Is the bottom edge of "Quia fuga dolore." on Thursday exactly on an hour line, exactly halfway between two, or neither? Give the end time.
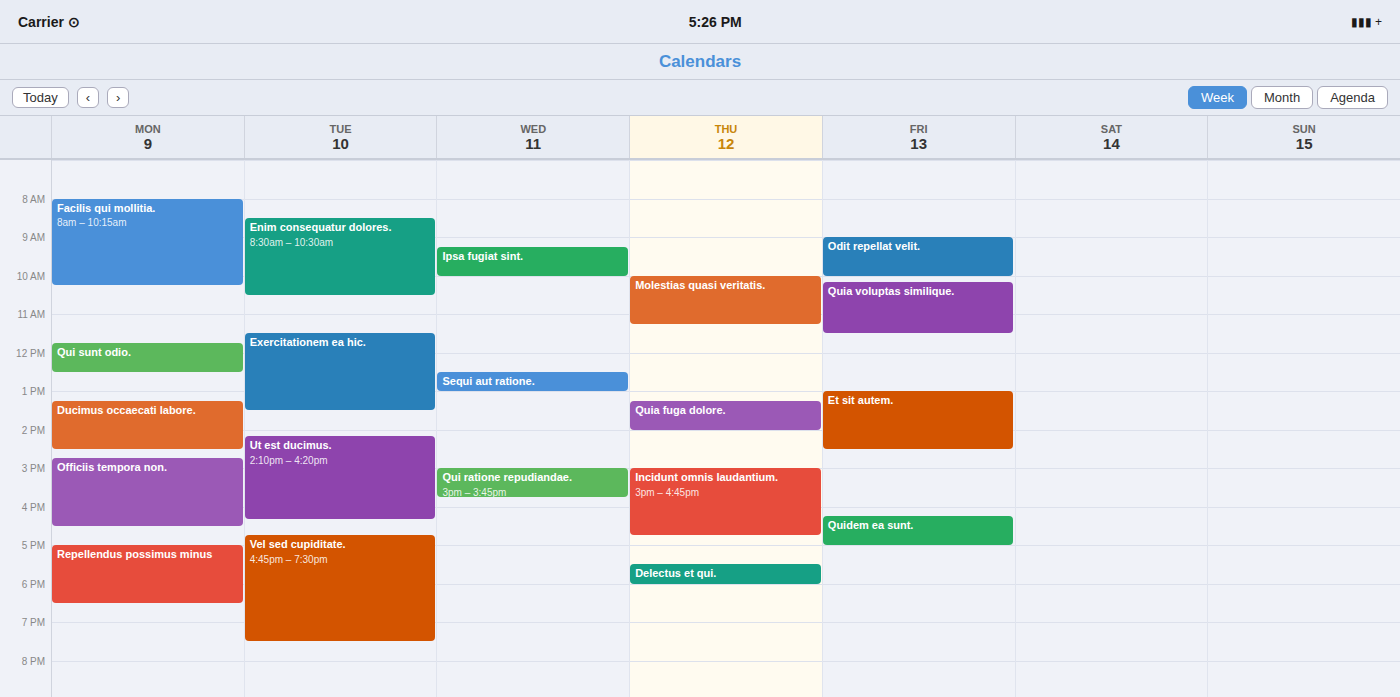
14:00 -- exactly on the 14:00 line.